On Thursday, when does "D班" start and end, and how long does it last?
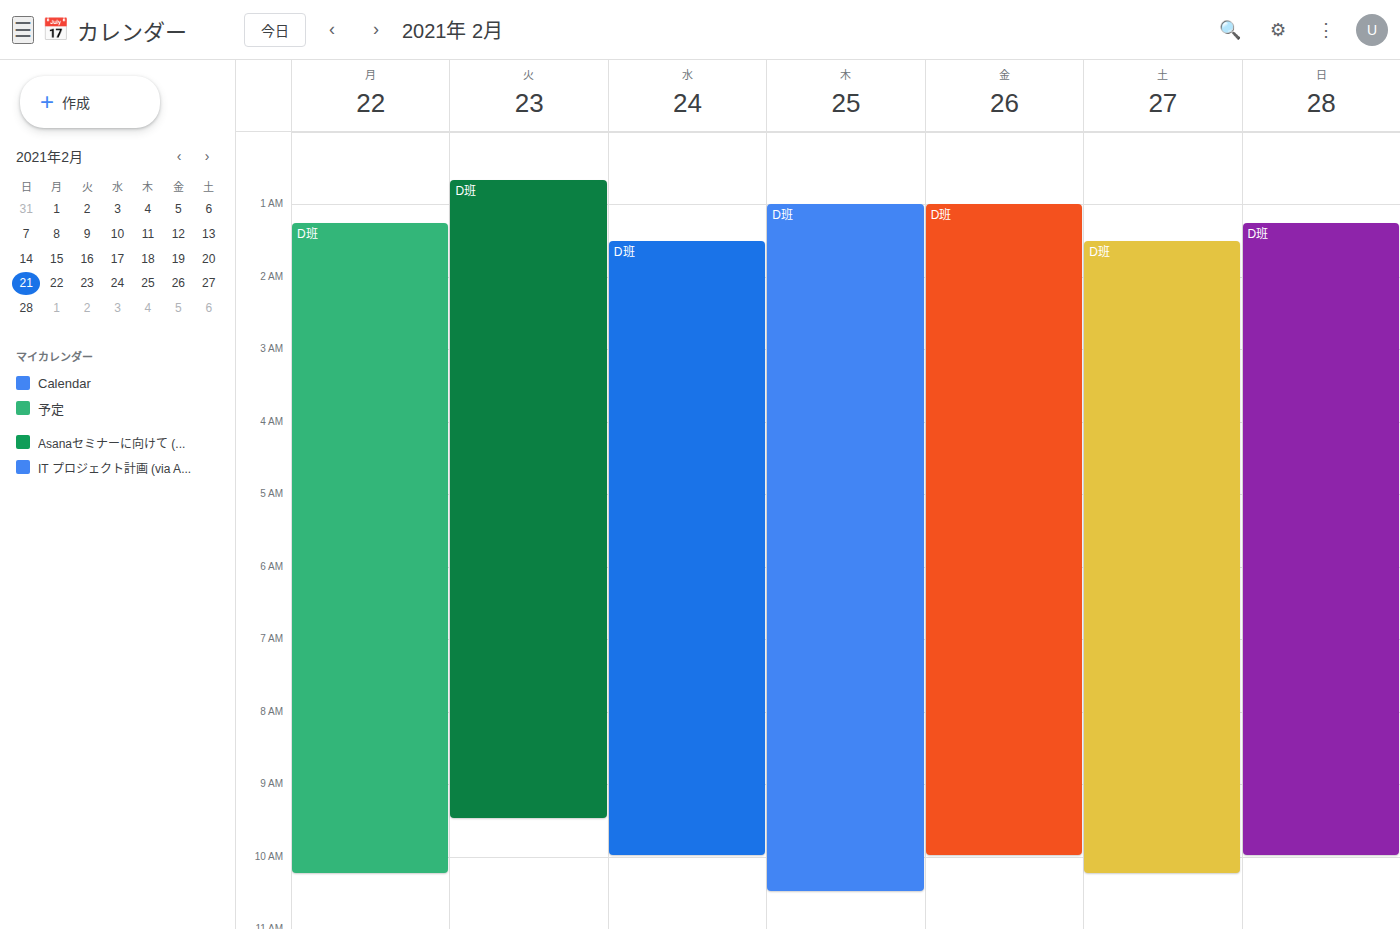
1:00 AM to 10:30 AM, 9 hours 30 minutes